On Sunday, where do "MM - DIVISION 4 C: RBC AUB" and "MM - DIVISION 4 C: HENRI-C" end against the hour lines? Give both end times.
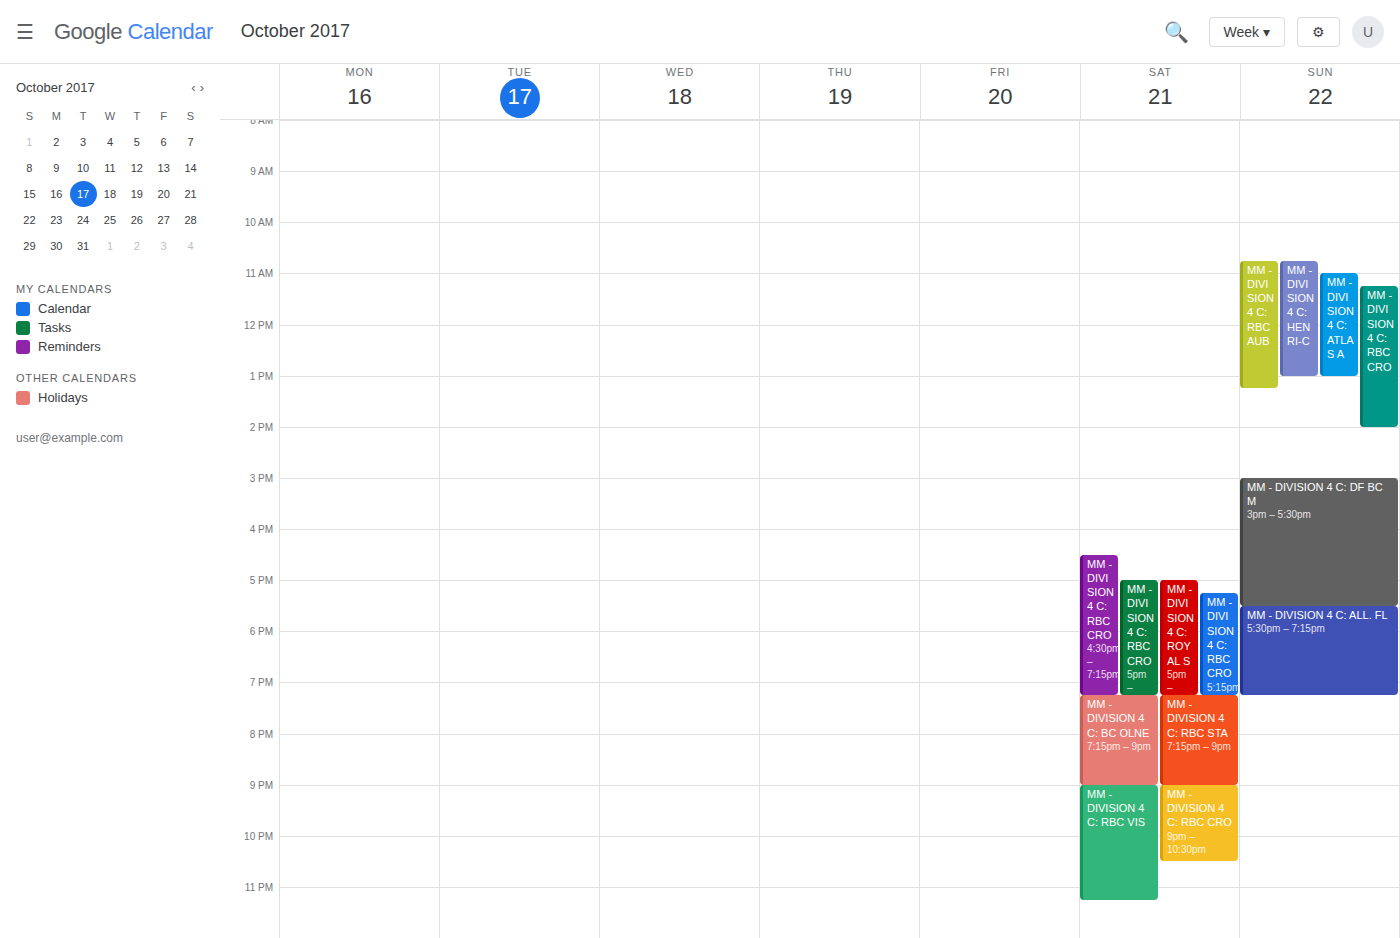
"MM - DIVISION 4 C: RBC AUB": 1:15 PM, neither: a quarter of the way from the 1 PM line to the 2 PM line. "MM - DIVISION 4 C: HENRI-C": 1:00 PM, exactly on the 1 PM line.